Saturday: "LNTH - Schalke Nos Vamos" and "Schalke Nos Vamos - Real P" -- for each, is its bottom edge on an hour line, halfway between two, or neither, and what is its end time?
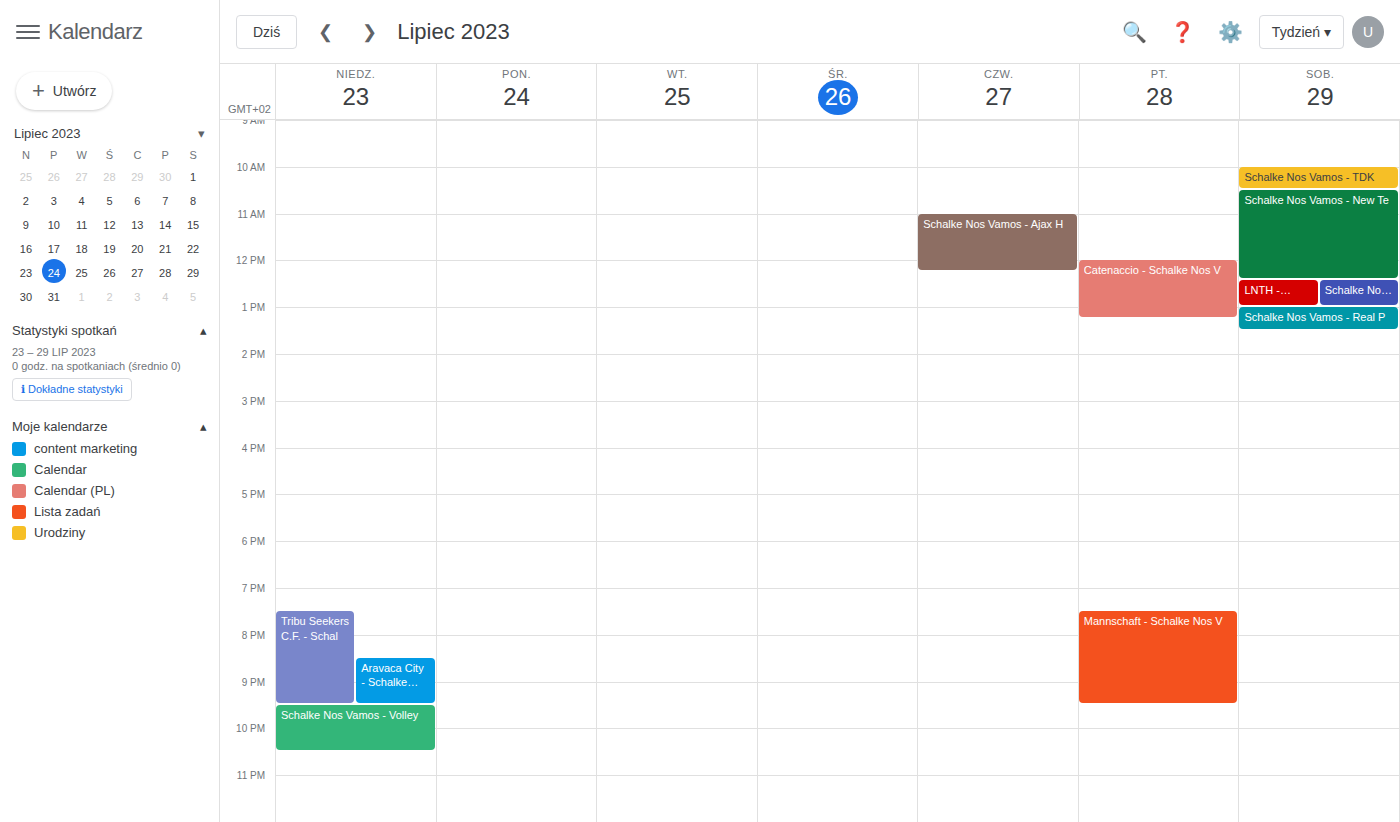
"LNTH - Schalke Nos Vamos": 1:00 PM, exactly on the 1 PM line. "Schalke Nos Vamos - Real P": 1:30 PM, halfway between the 1 PM and 2 PM lines.